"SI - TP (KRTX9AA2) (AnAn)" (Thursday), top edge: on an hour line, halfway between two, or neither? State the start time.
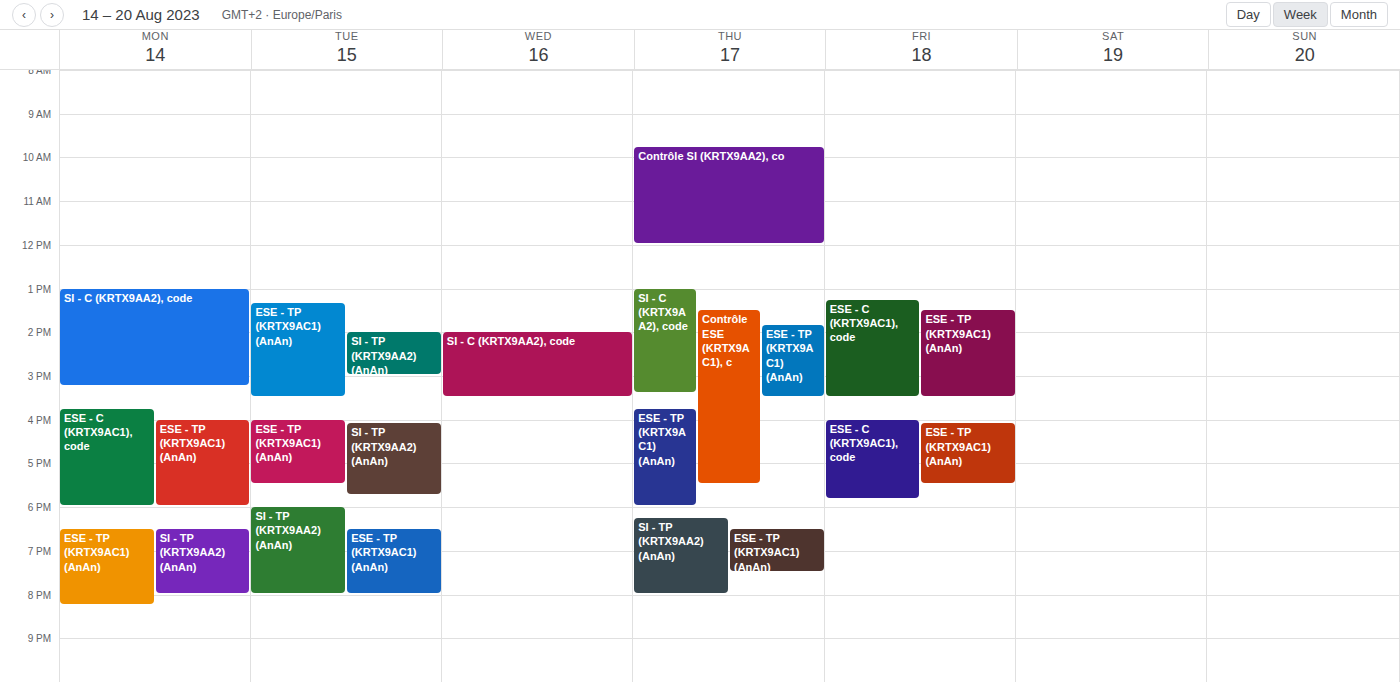
18:15 -- neither: a quarter of the way from the 18:00 line to the 19:00 line.